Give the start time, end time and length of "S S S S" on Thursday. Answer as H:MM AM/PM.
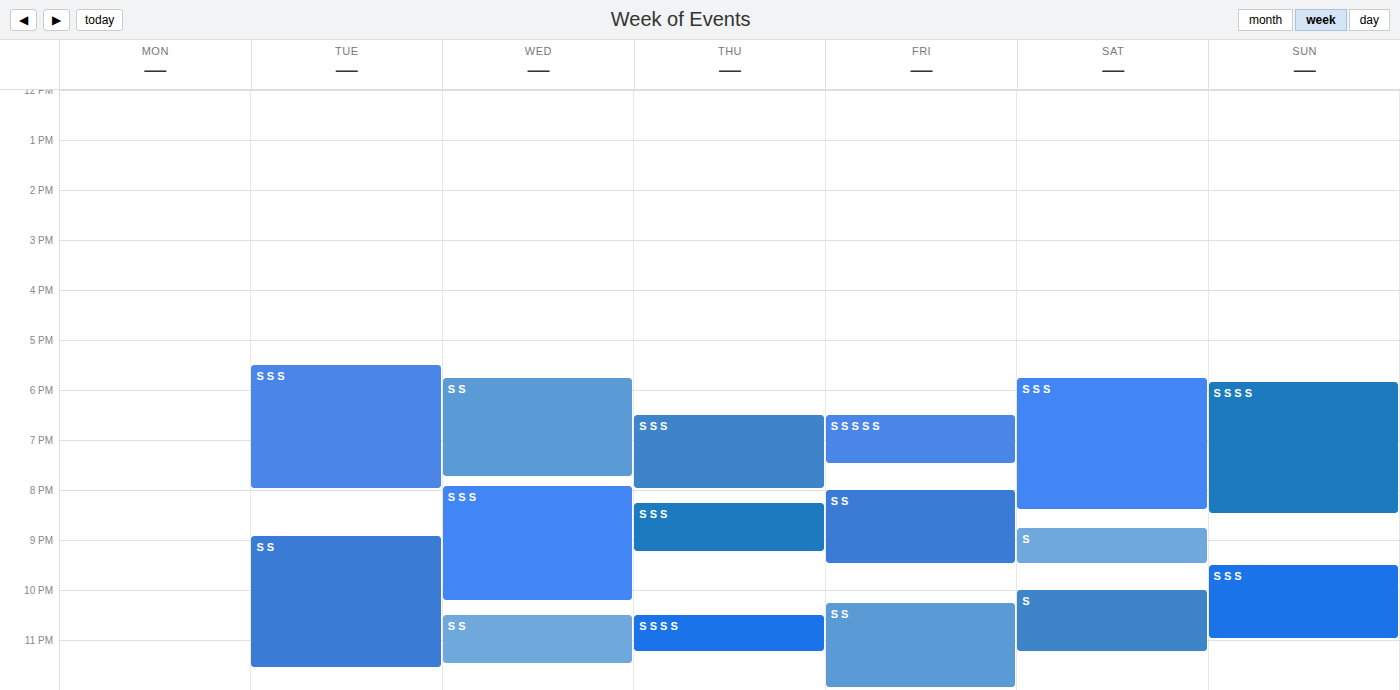
10:30 PM to 11:15 PM, 45 minutes